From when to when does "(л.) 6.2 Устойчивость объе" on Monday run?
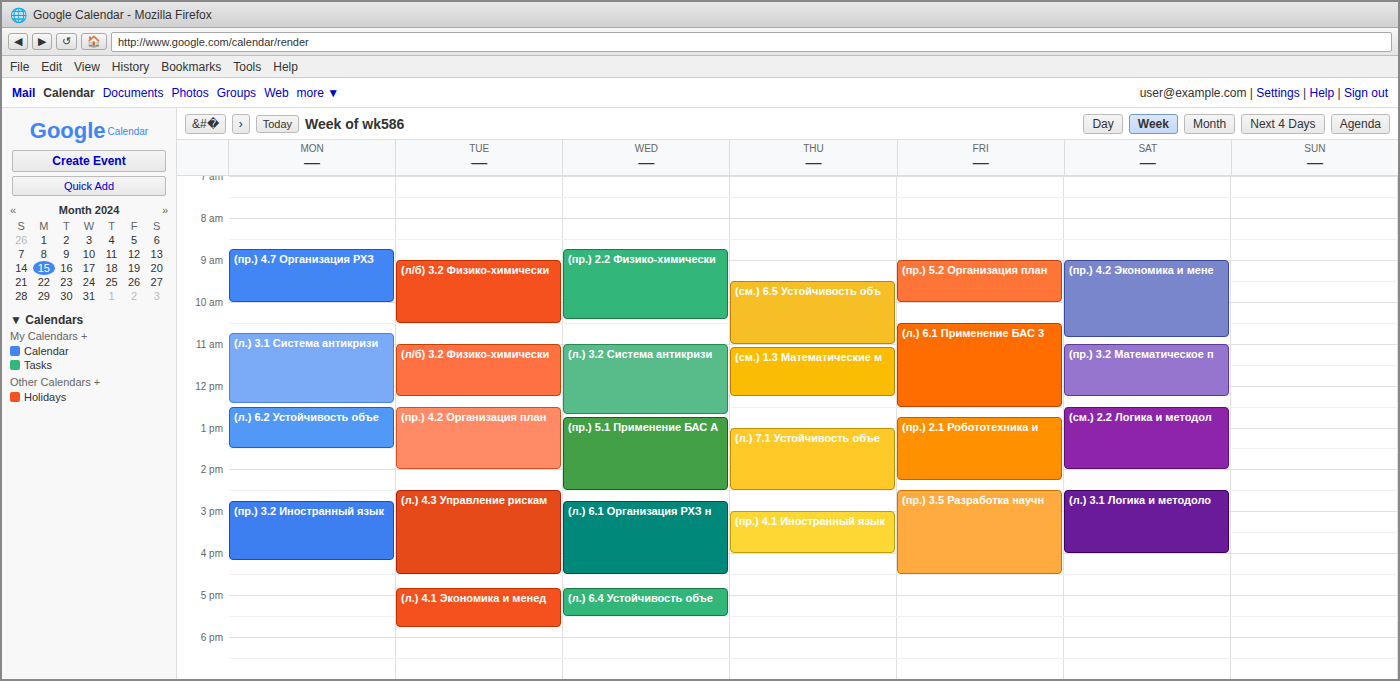
12:30 to 13:30